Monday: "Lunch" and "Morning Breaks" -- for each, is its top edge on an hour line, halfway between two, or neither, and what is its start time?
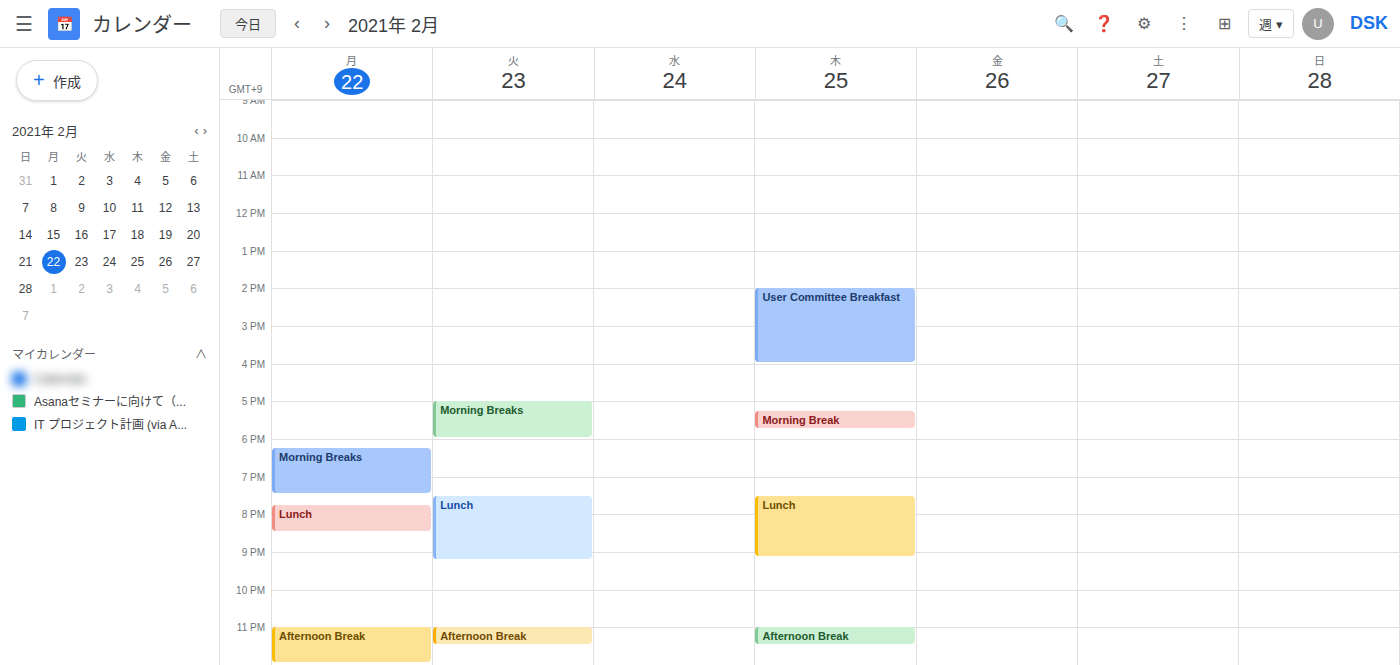
"Lunch": 19:45, neither: three quarters of the way from the 19:00 line to the 20:00 line. "Morning Breaks": 18:15, neither: a quarter of the way from the 18:00 line to the 19:00 line.